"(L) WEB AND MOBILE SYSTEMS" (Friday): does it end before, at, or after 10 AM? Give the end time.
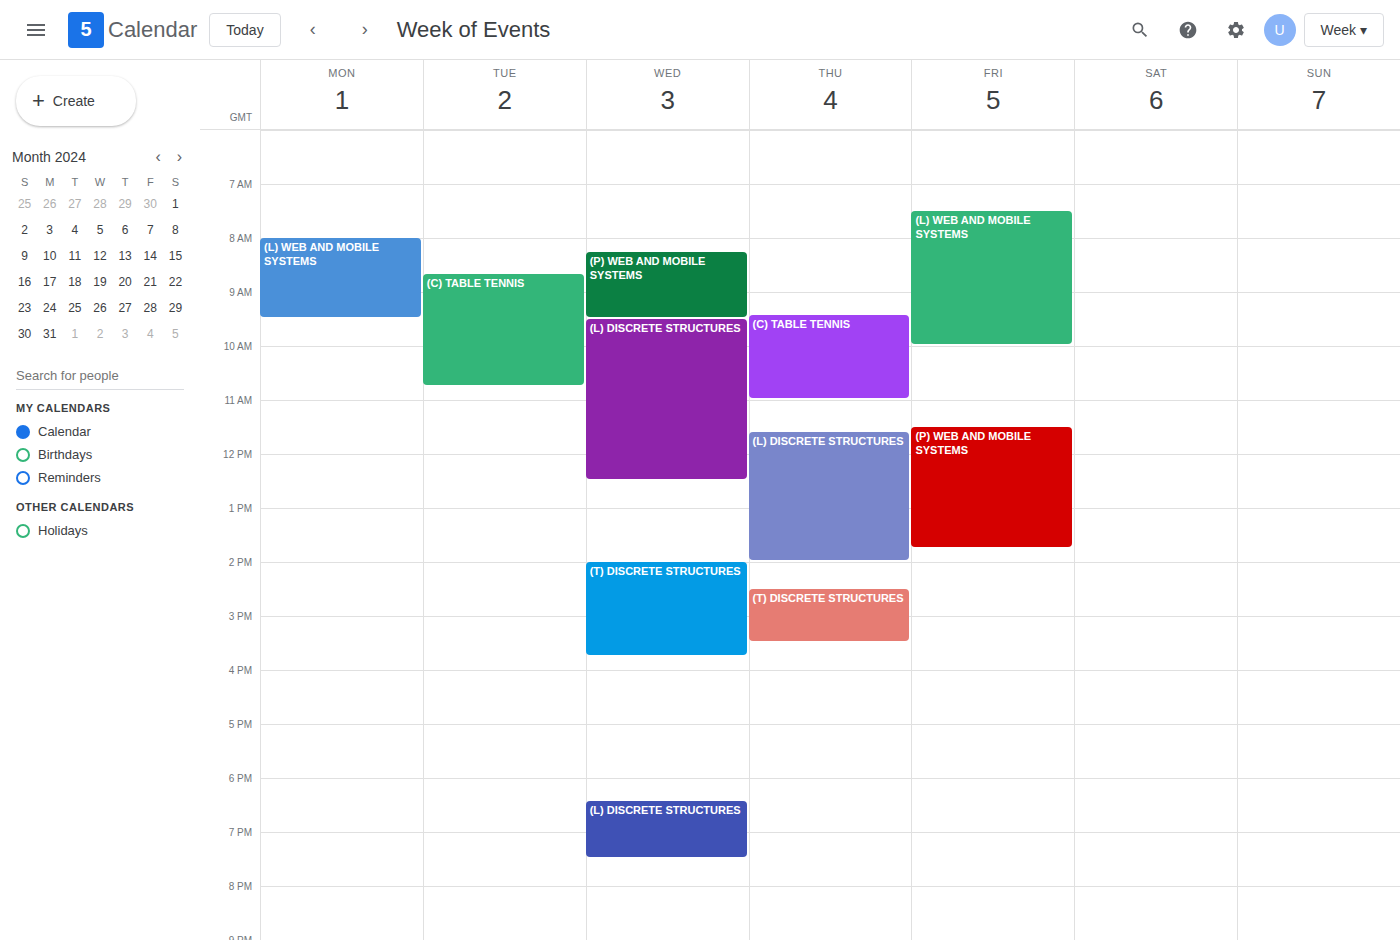
10:00 AM -- exactly at 10 AM, on the 10 AM line.